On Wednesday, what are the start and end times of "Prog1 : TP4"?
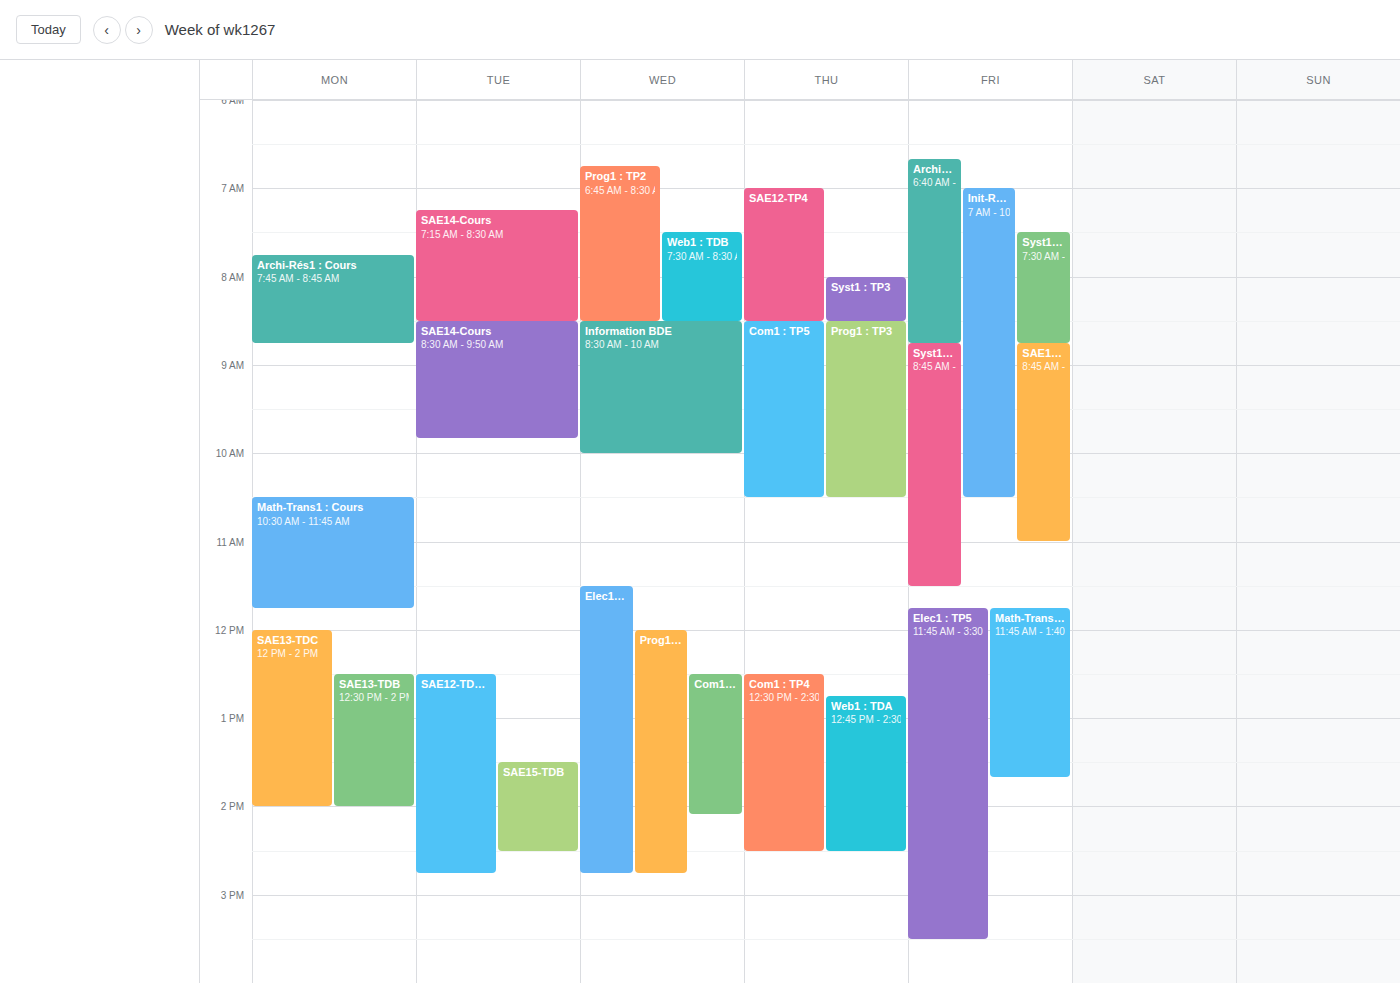
12:00 PM to 2:45 PM